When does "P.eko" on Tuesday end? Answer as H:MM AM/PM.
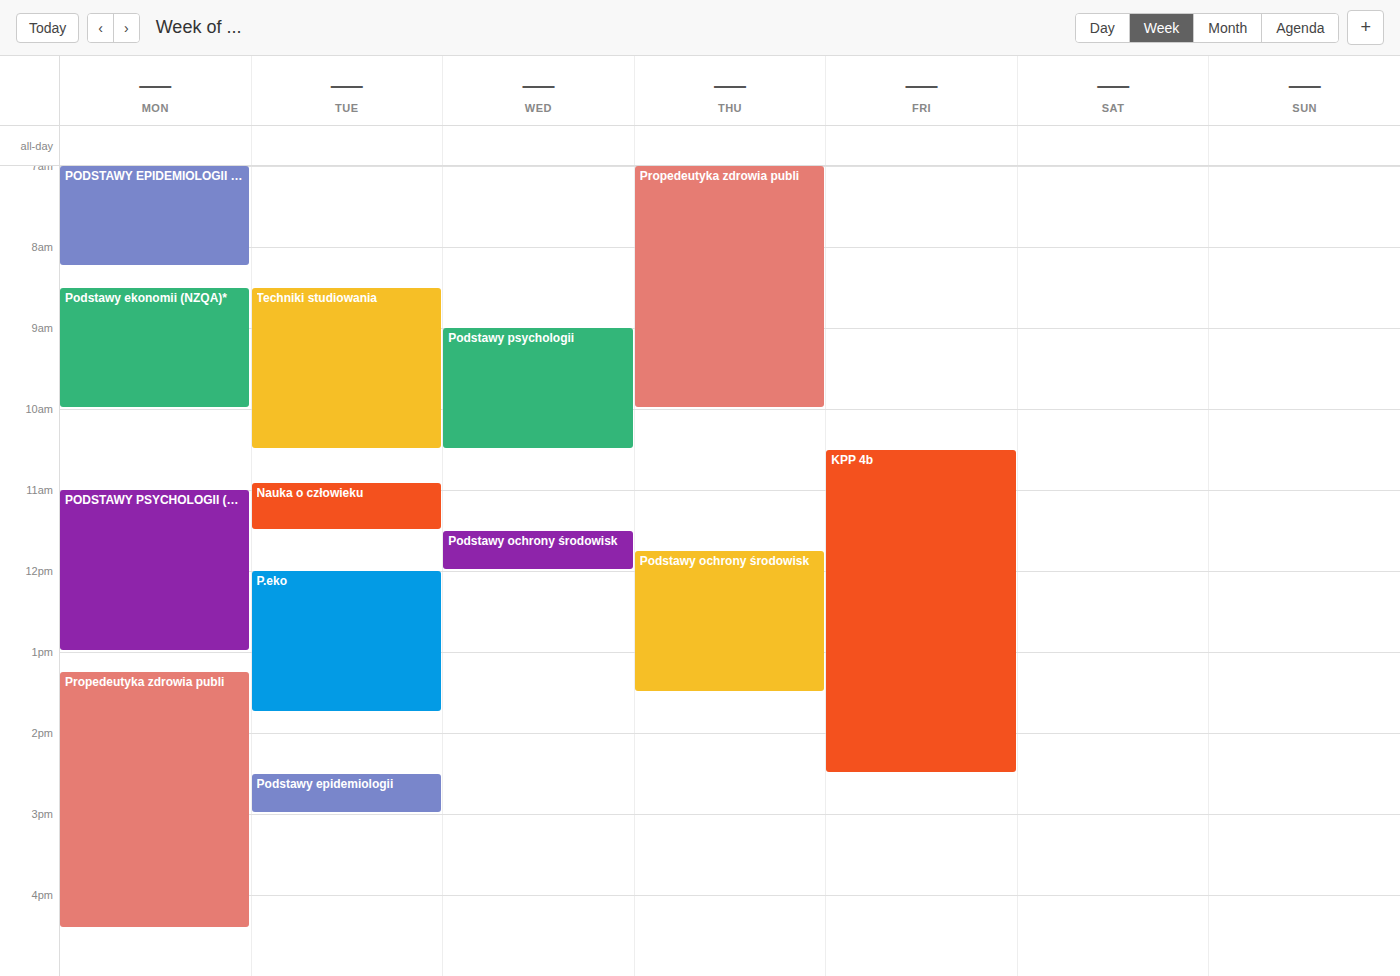
1:45 PM